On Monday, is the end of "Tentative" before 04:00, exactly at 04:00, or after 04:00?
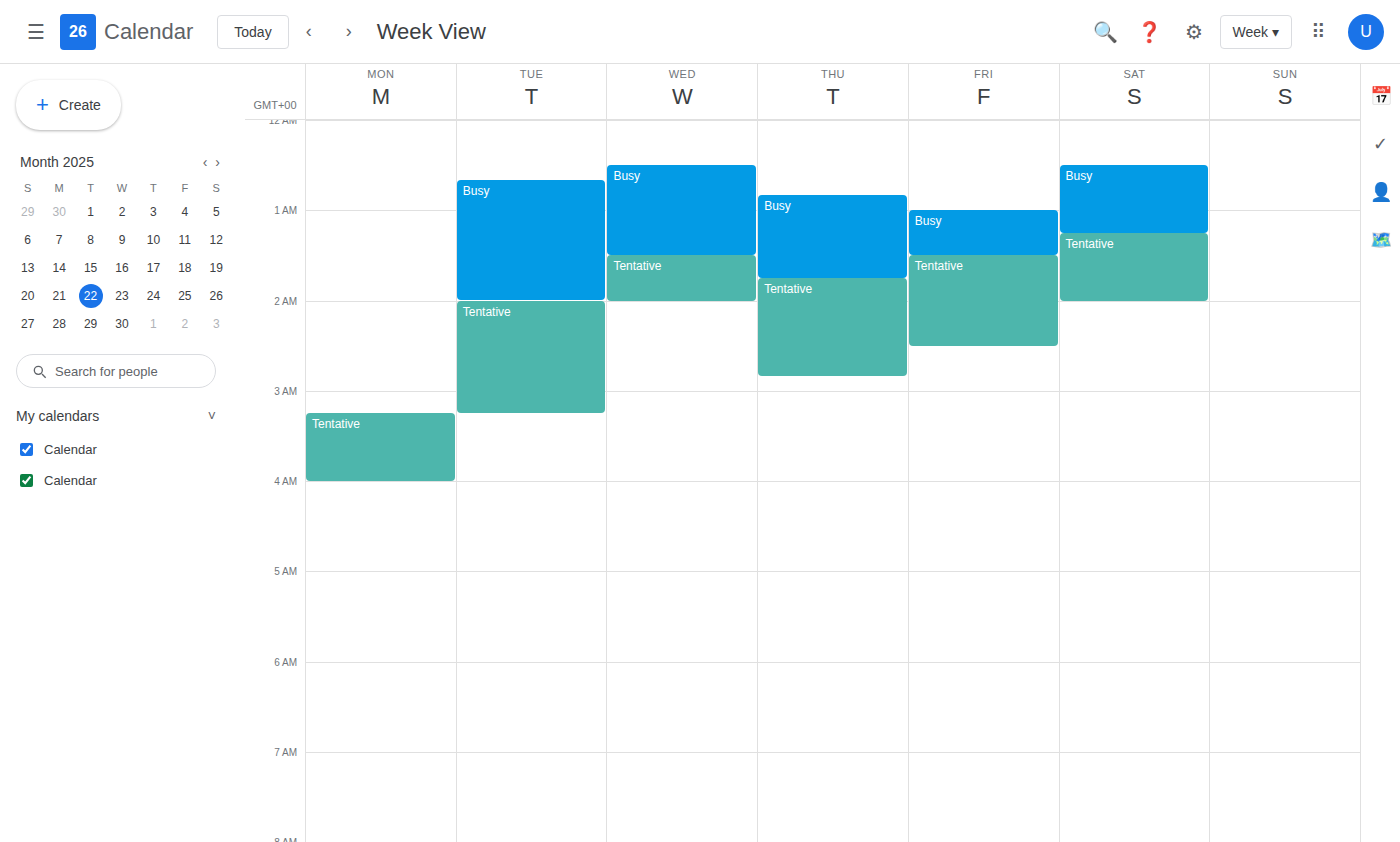
04:00 -- exactly at 04:00, on the 04:00 line.